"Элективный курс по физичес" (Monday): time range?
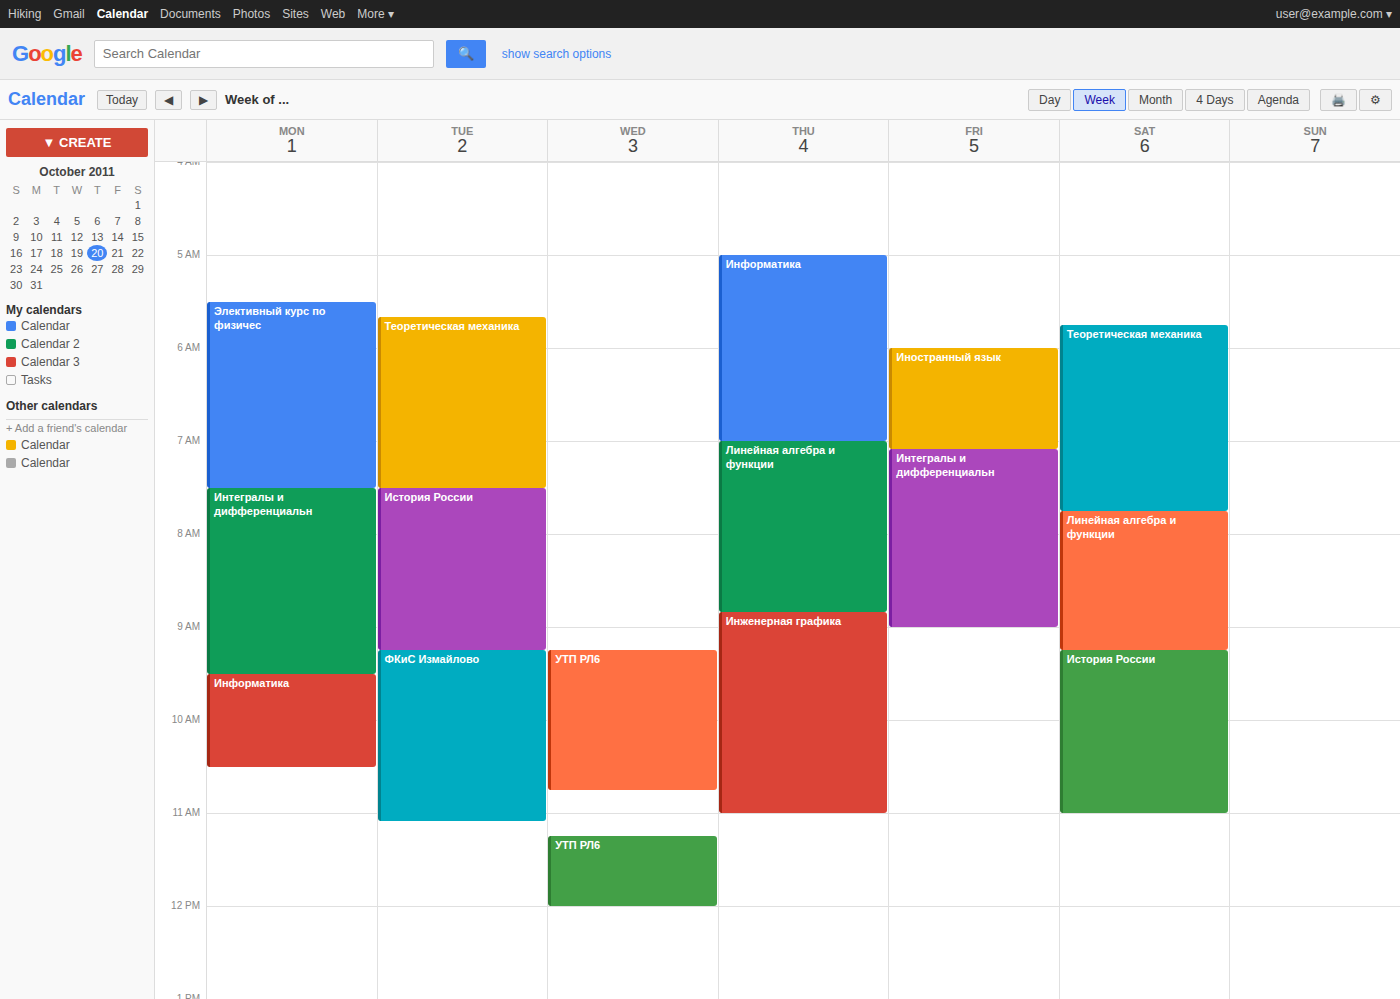
5:30 AM to 7:30 AM